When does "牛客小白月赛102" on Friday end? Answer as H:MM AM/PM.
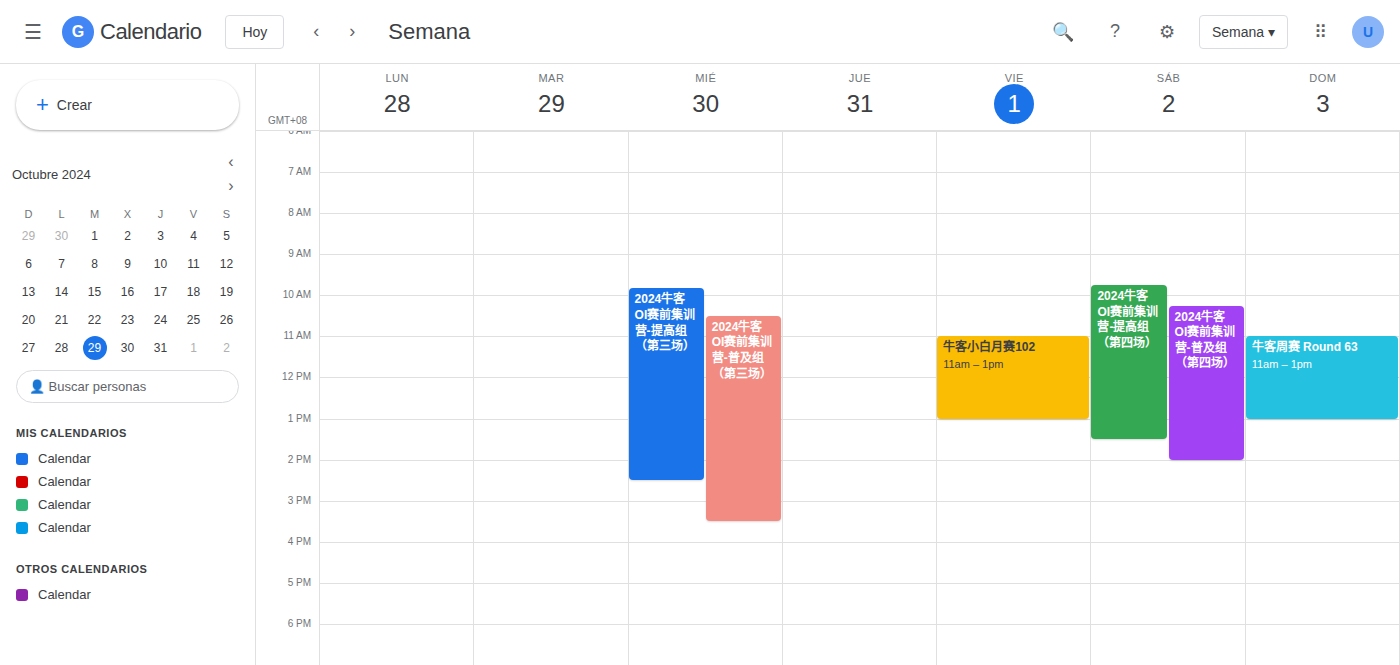
1:00 PM